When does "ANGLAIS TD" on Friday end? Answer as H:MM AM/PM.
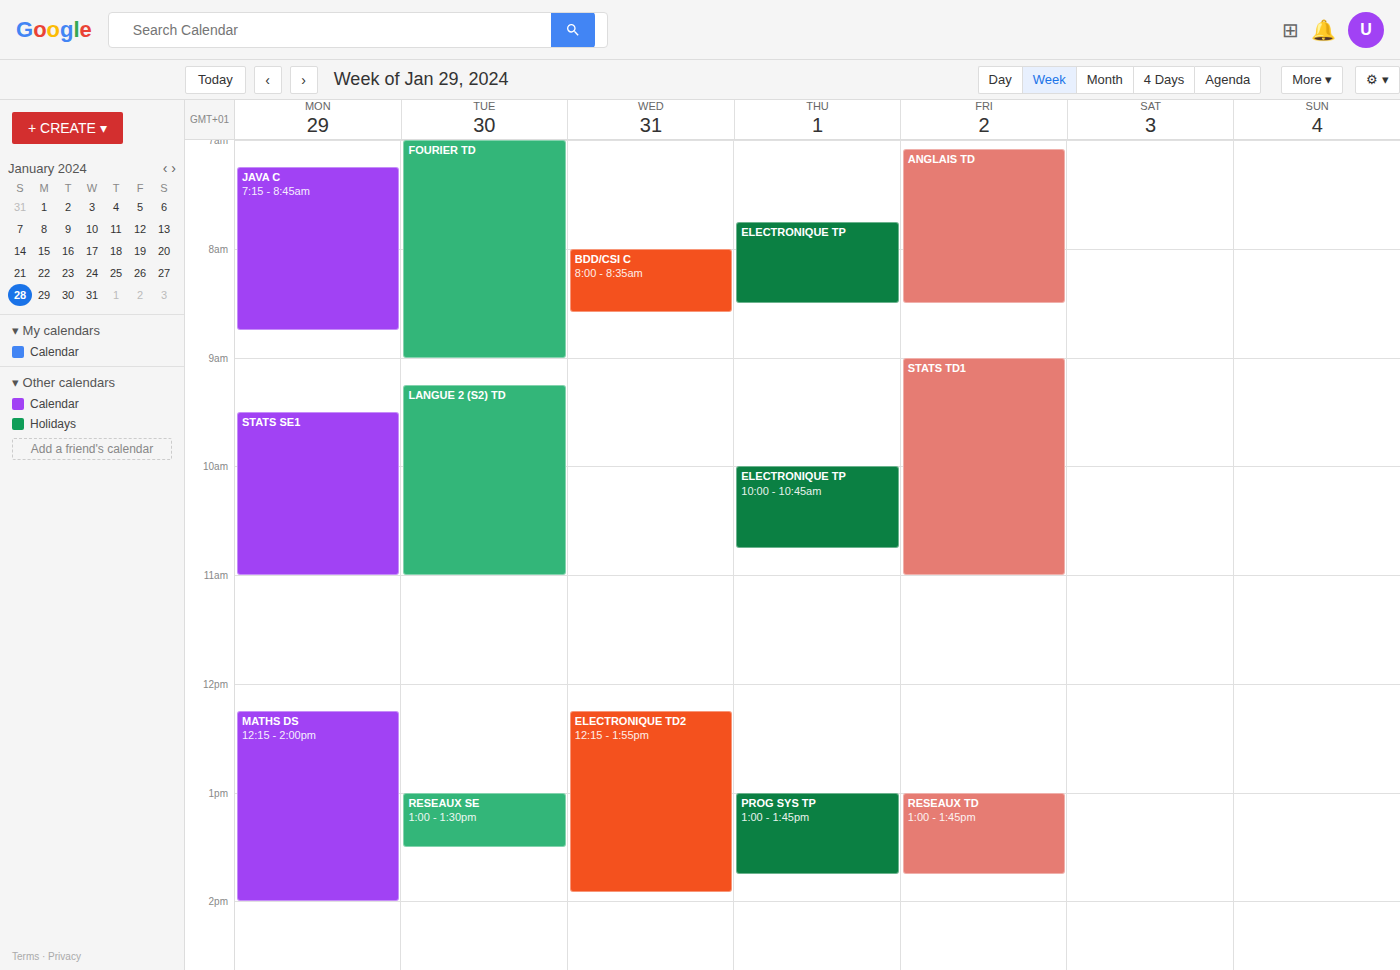
8:30 AM